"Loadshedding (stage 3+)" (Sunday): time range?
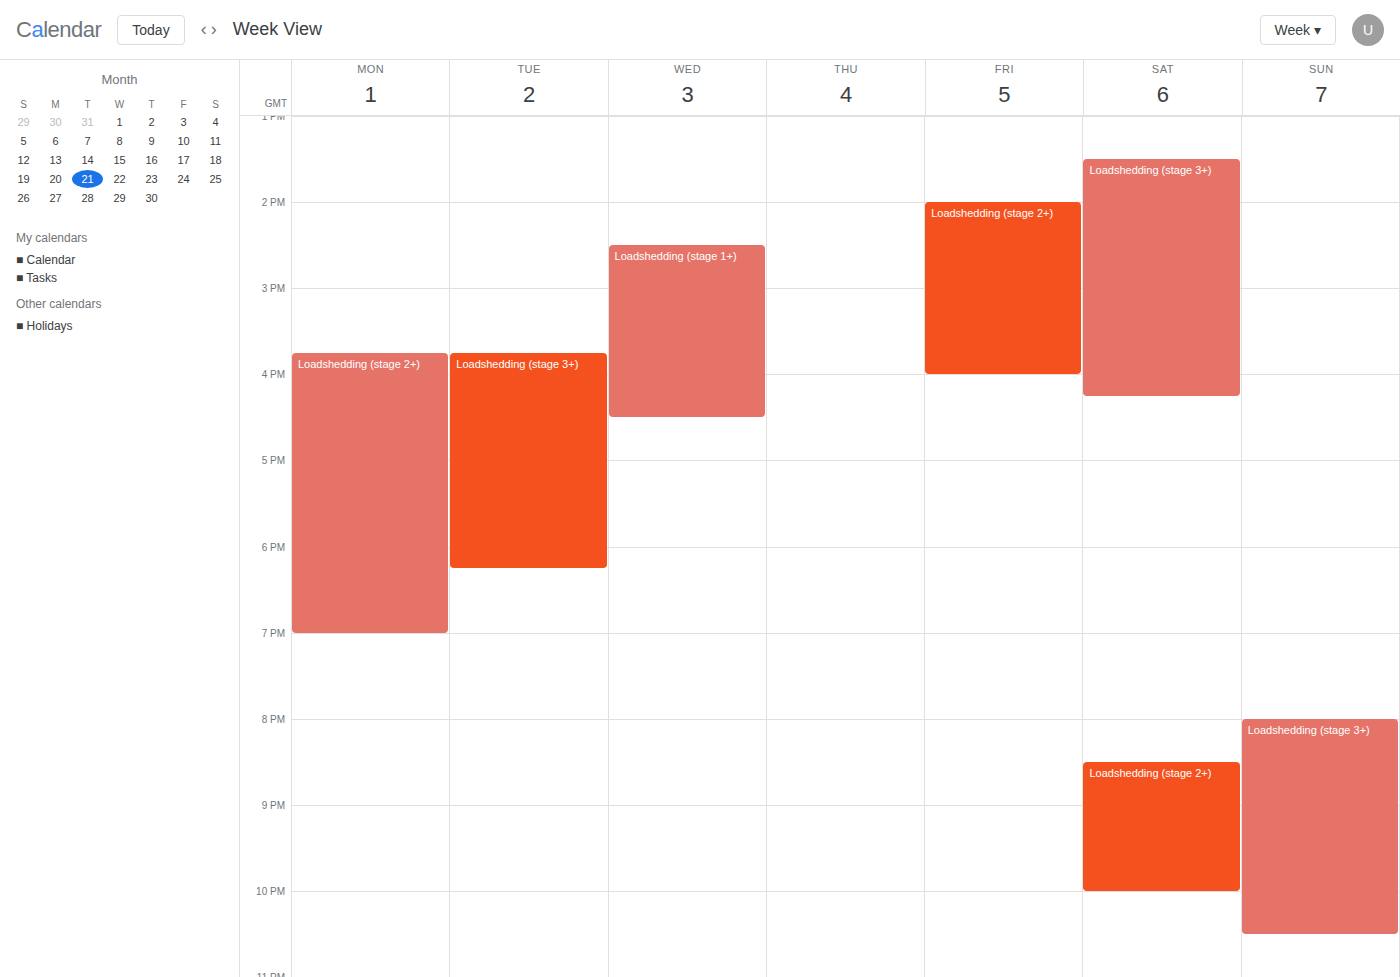
20:00 to 22:30